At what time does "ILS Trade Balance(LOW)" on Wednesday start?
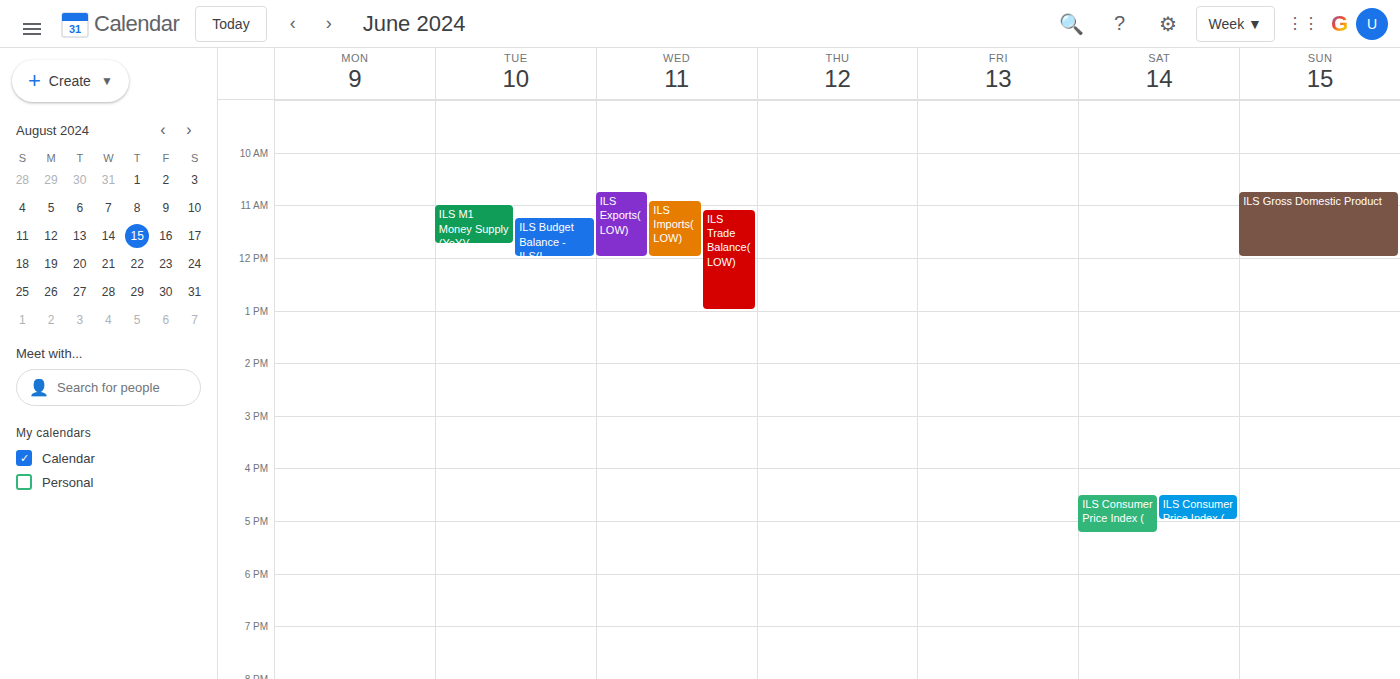
11:05 AM